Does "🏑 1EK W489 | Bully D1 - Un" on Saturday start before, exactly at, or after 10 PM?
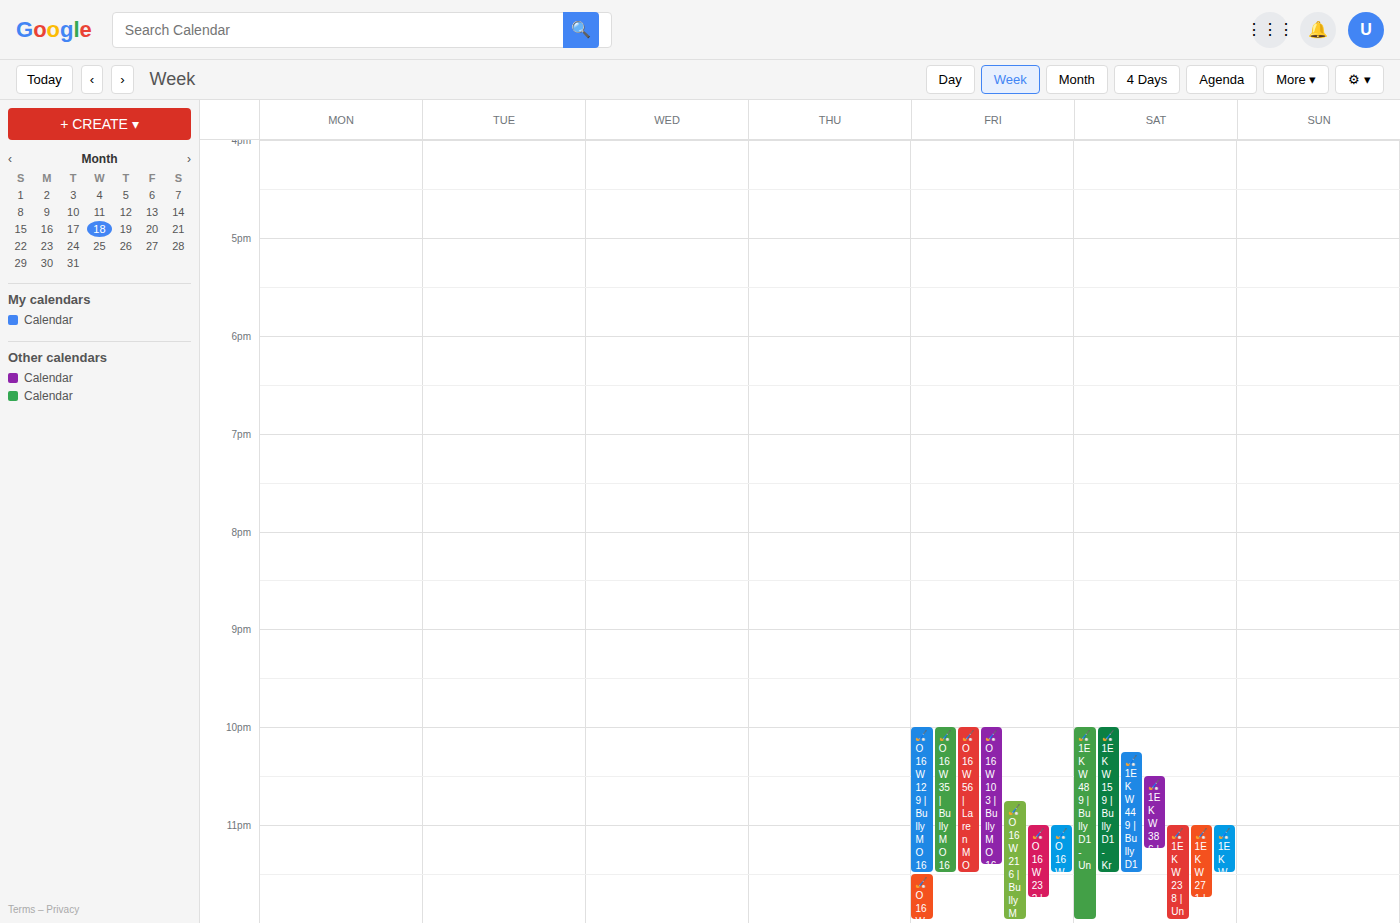
10:00 PM -- exactly at 10 PM, on the 10 PM line.